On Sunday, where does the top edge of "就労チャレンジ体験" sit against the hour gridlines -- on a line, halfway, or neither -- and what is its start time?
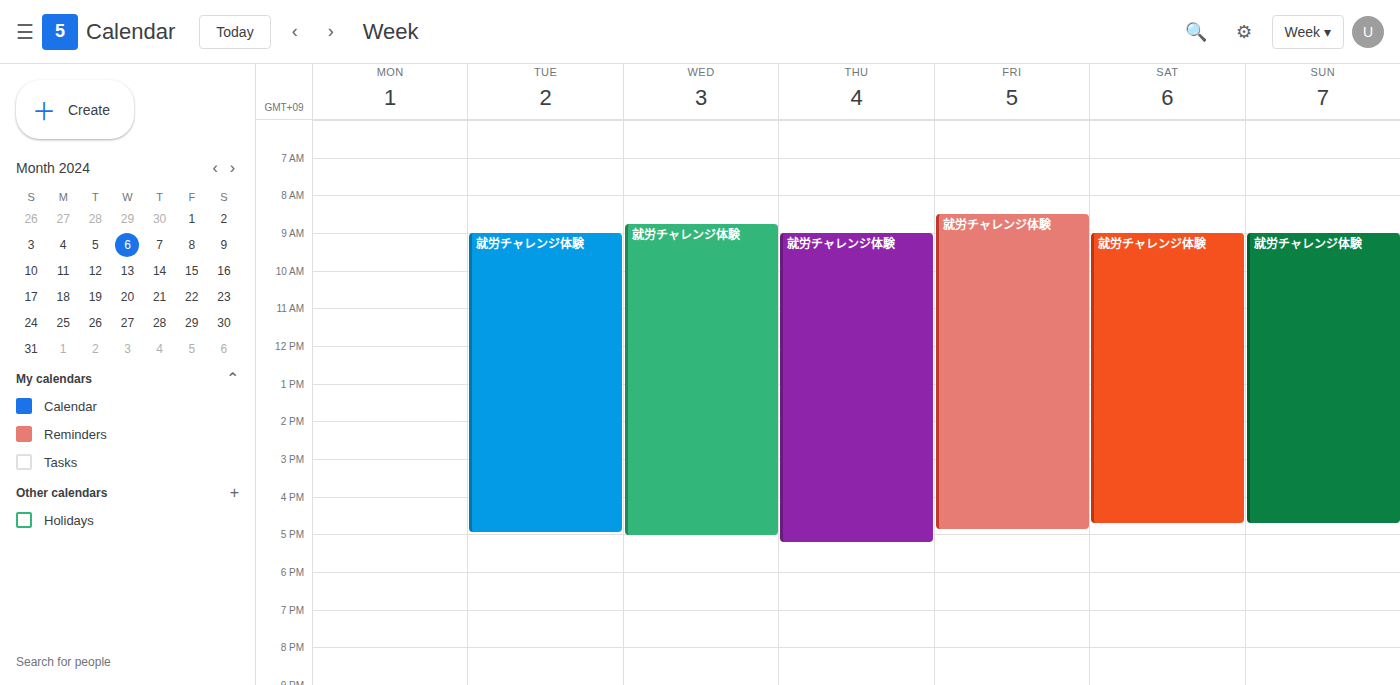
09:00 -- exactly on the 09:00 line.